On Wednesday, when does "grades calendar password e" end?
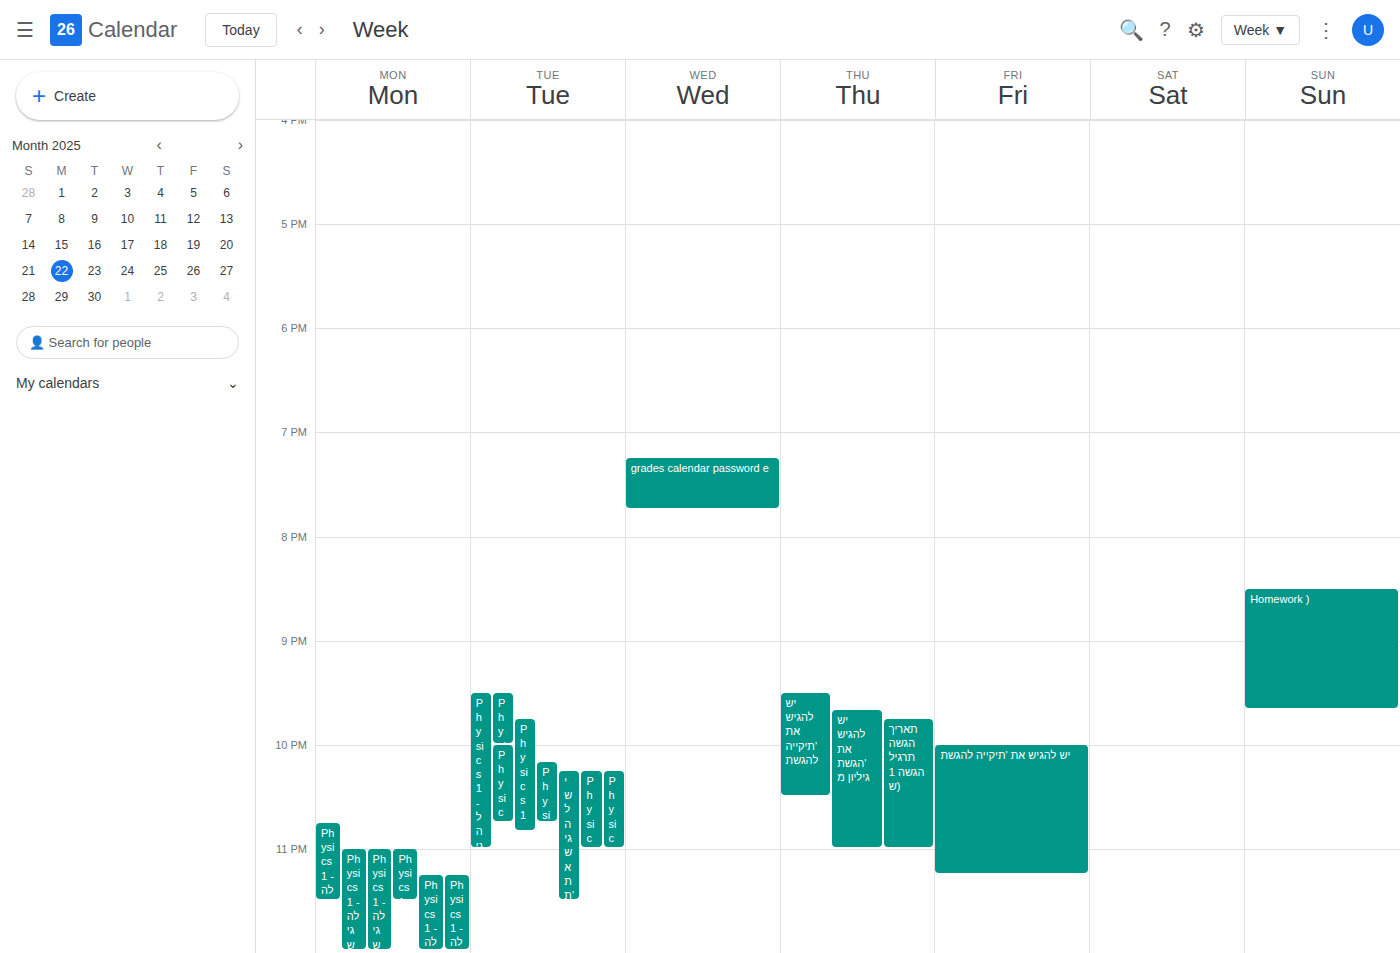
7:45 PM